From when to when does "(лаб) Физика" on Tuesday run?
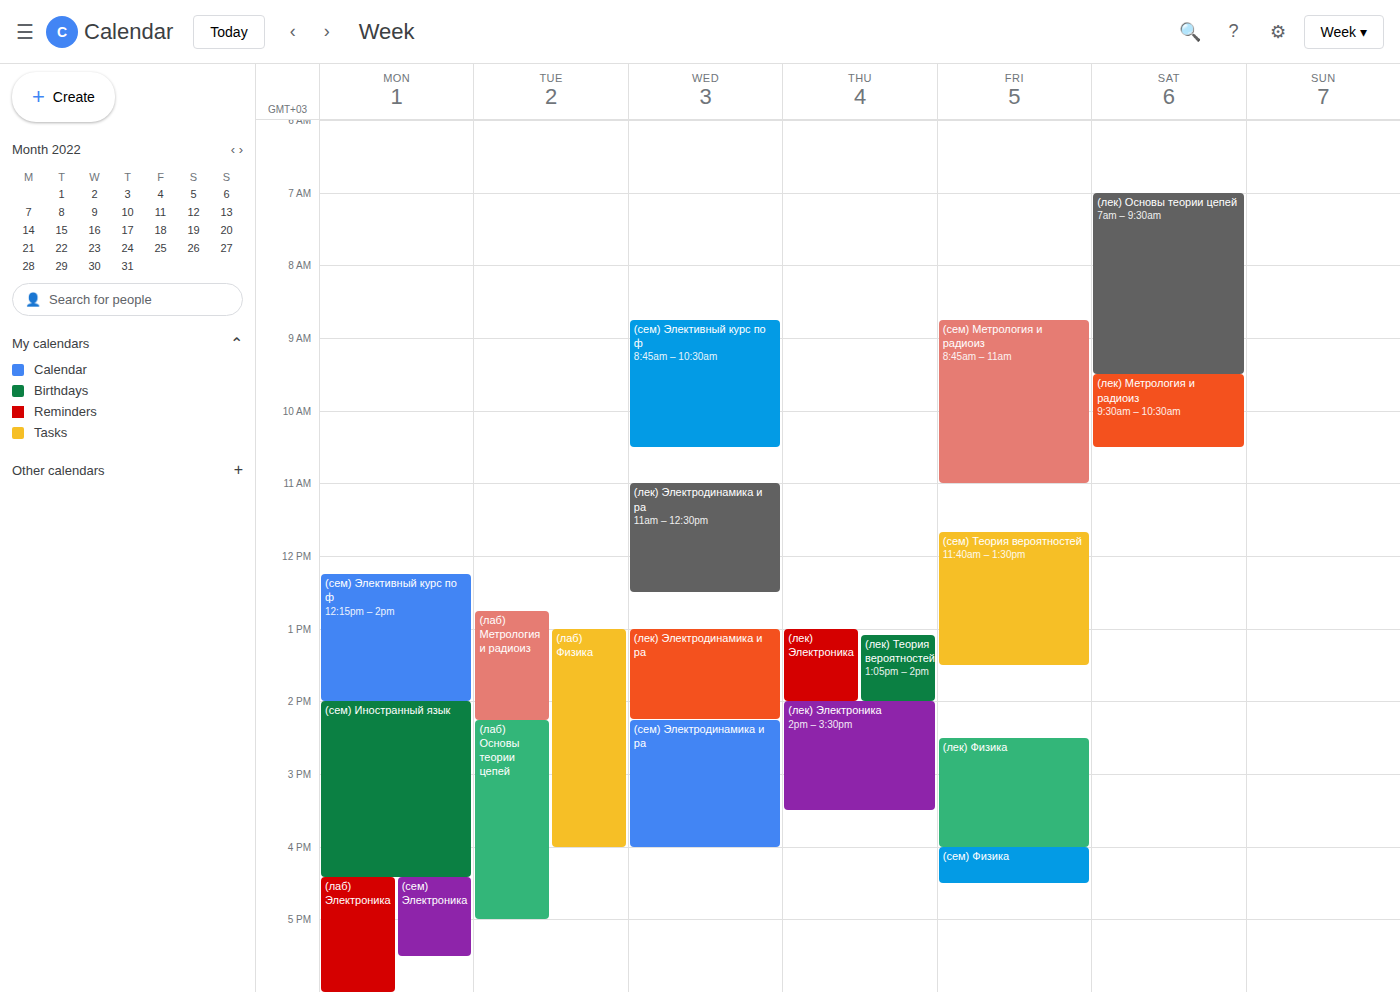
1:00 PM to 4:00 PM